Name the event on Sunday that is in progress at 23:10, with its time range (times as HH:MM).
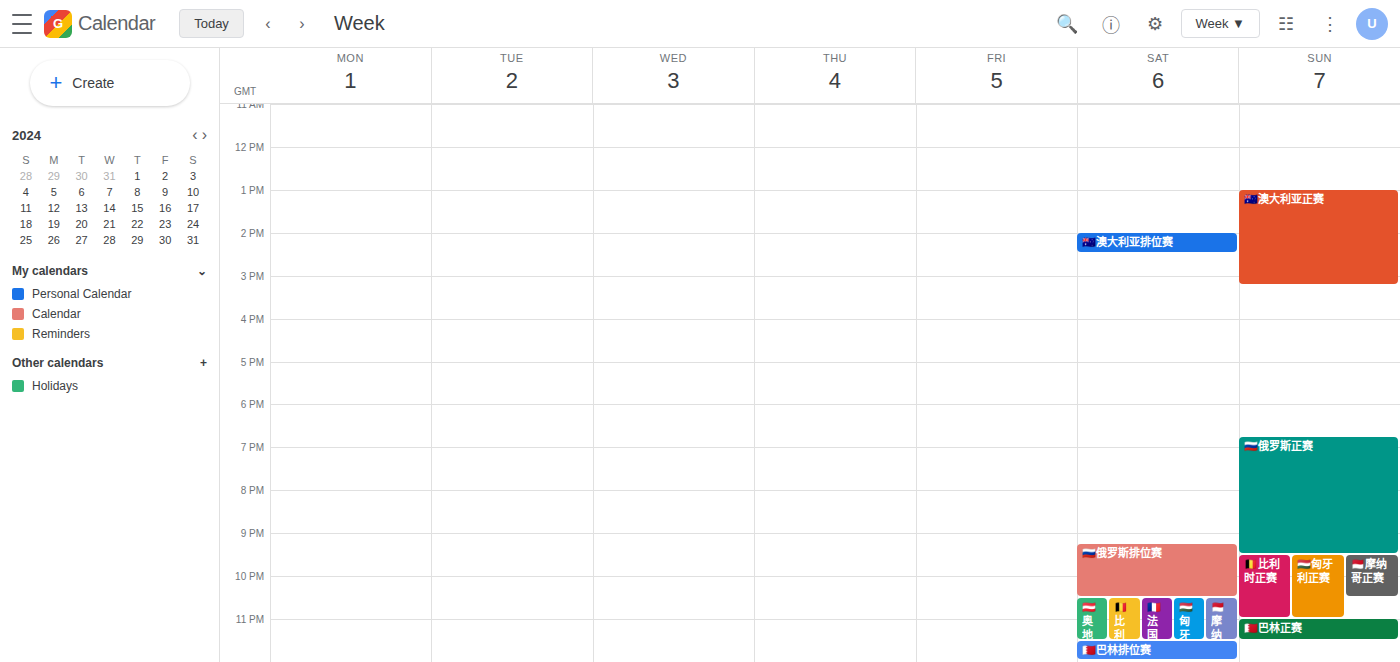
"🇧🇭巴林正赛", 23:00 to 23:30